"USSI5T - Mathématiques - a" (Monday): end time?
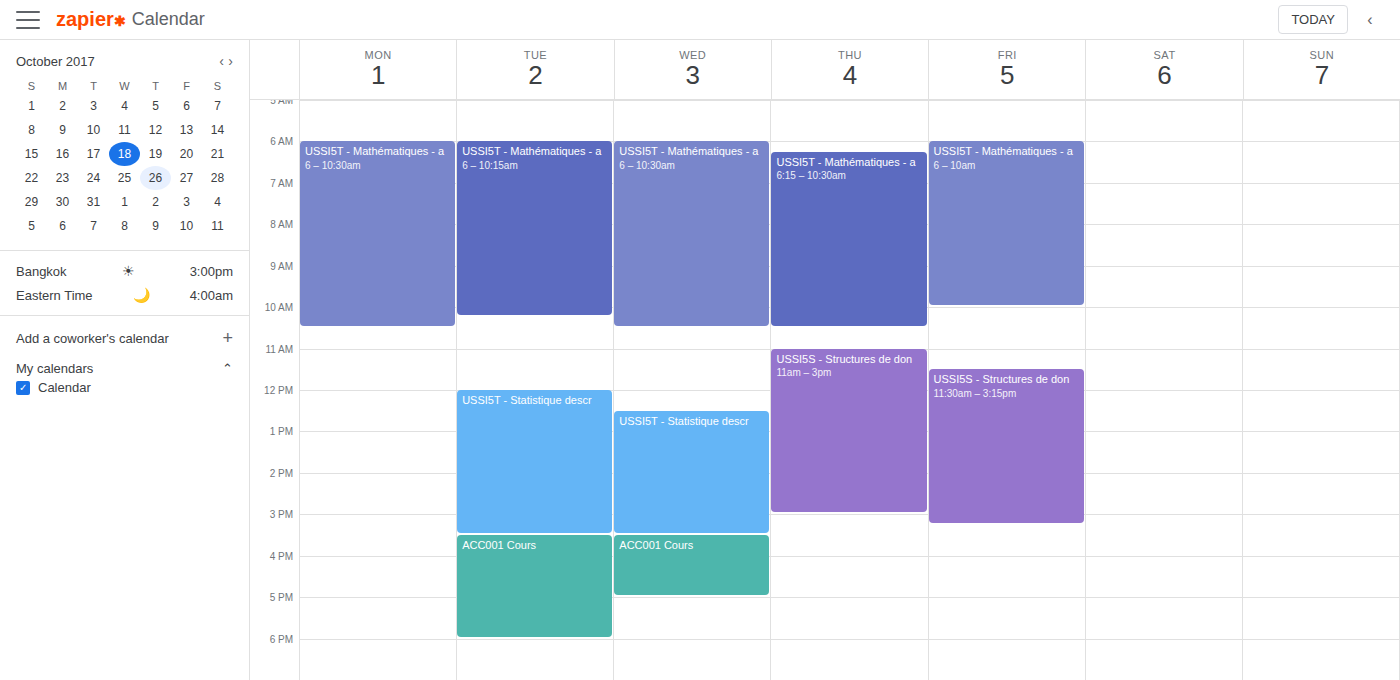
10:30 AM